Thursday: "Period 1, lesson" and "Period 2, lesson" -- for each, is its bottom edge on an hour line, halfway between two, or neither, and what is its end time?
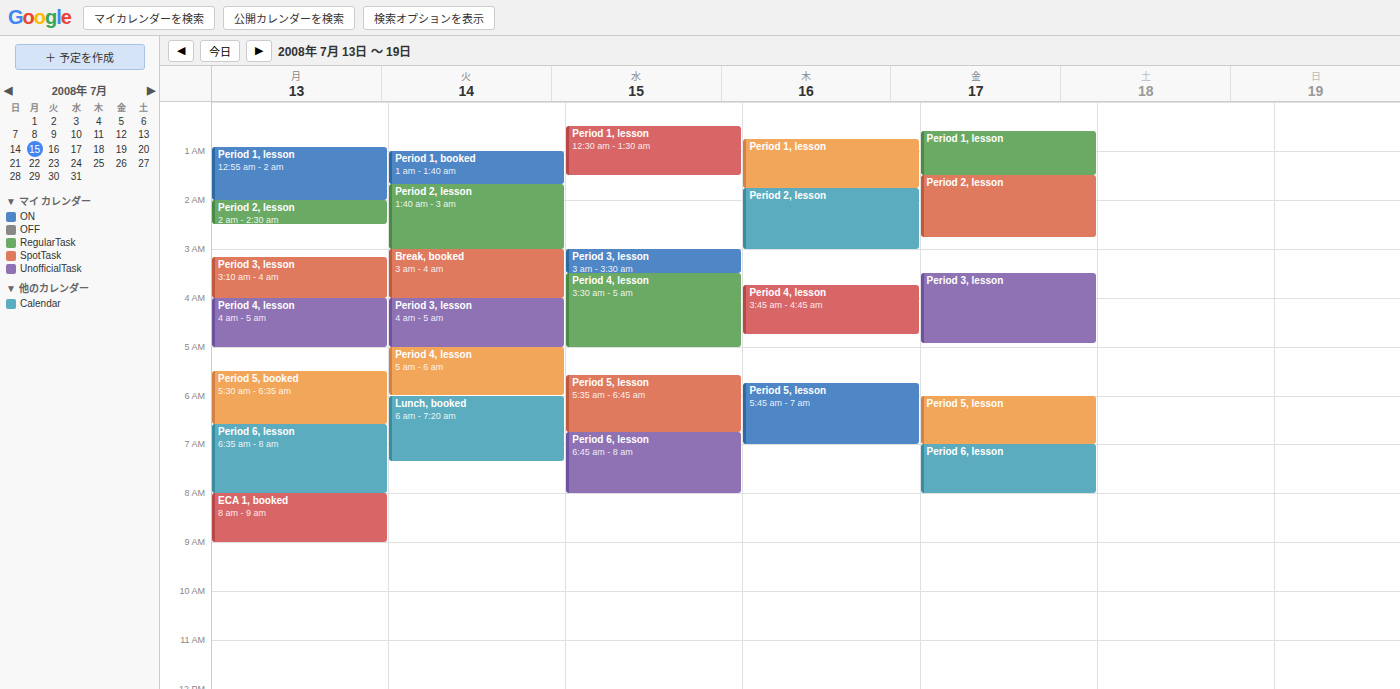
"Period 1, lesson": 01:45, neither: three quarters of the way from the 01:00 line to the 02:00 line. "Period 2, lesson": 03:00, exactly on the 03:00 line.